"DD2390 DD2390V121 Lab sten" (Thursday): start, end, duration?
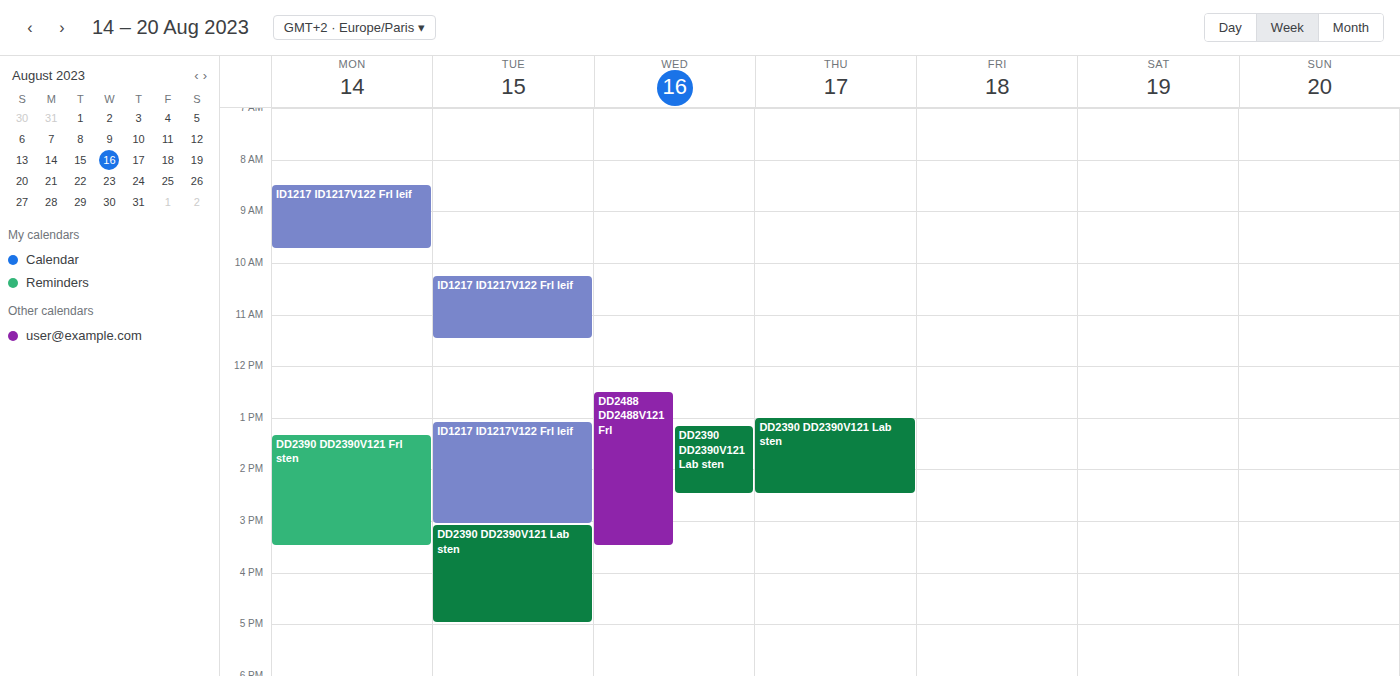
1:00 PM to 2:30 PM, 1 hour 30 minutes